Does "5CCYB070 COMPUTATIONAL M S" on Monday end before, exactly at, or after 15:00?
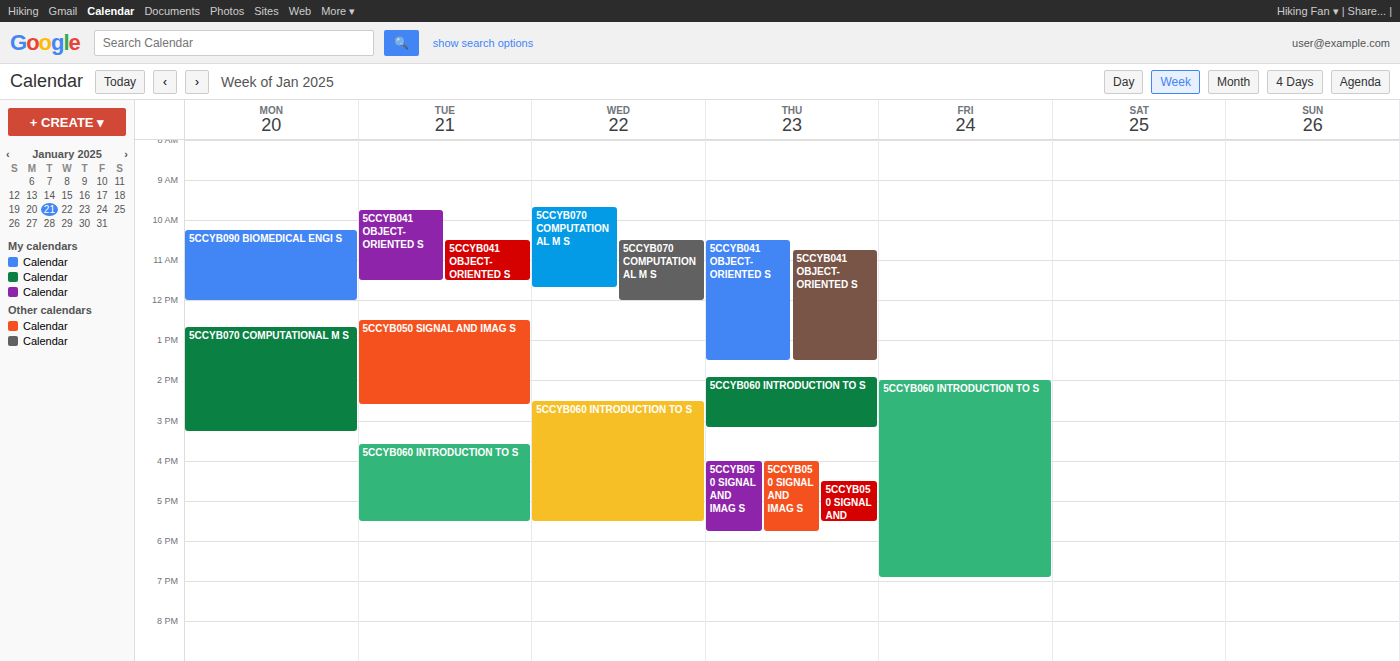
15:15 -- after 15:00, 15 minutes below the 15:00 line.